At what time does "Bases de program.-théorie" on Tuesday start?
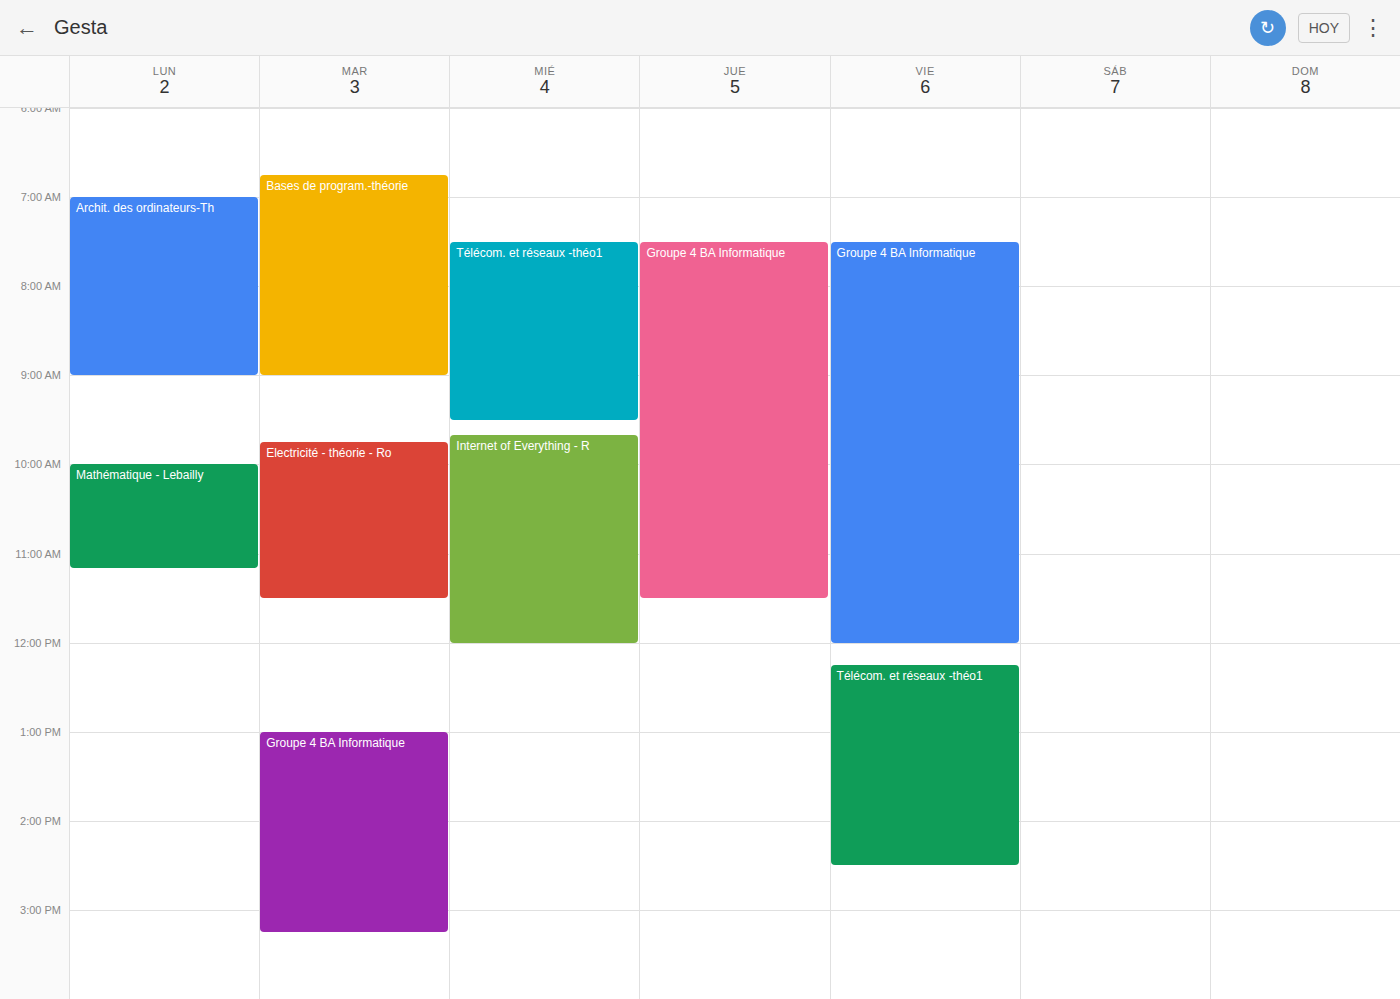
6:45 AM